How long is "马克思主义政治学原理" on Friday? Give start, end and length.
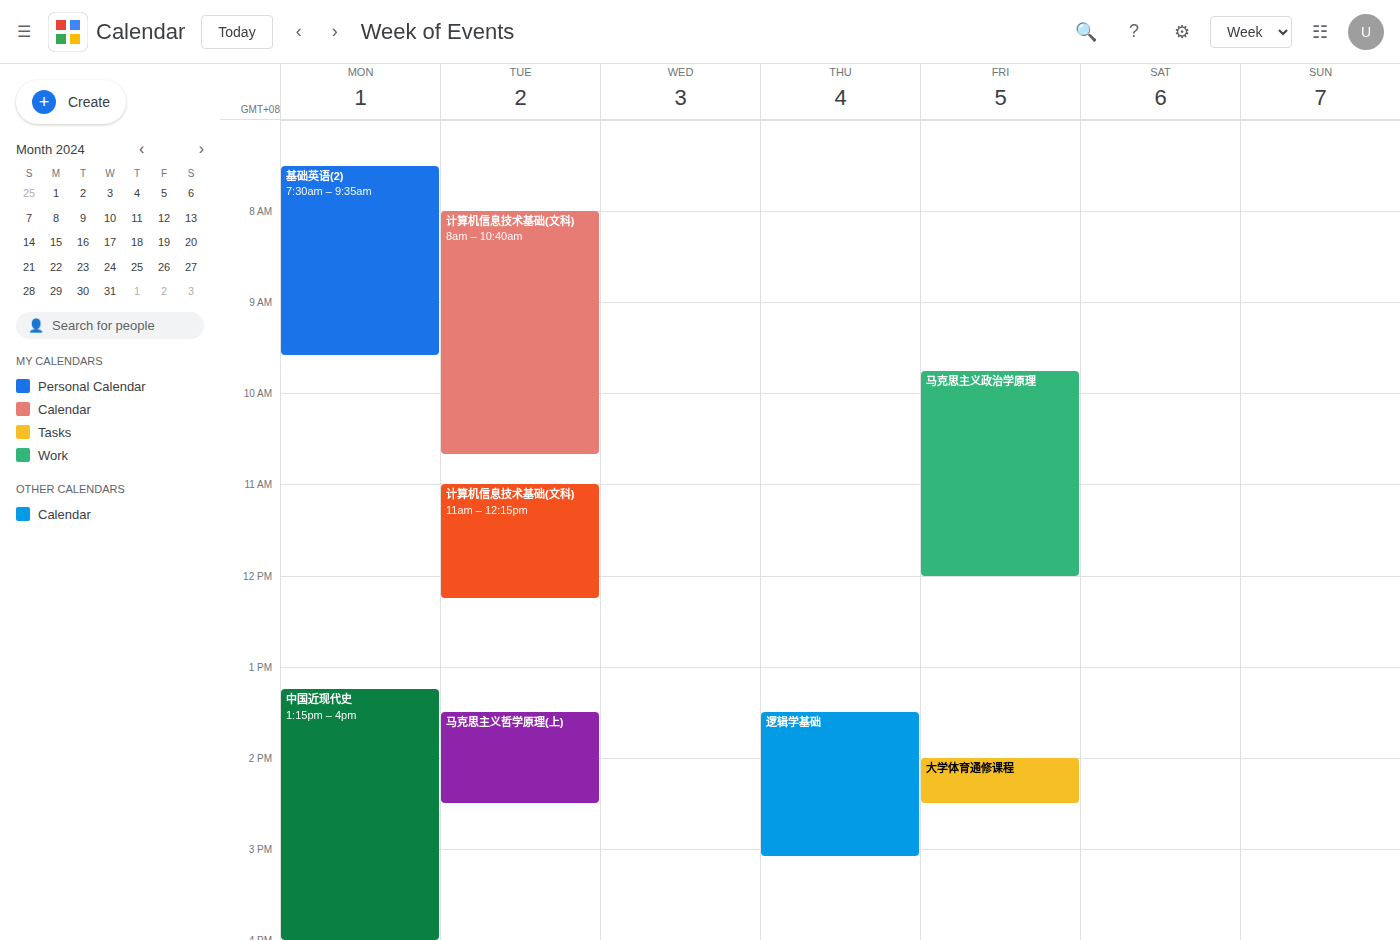
9:45 AM to 12:00 PM, 2 hours 15 minutes